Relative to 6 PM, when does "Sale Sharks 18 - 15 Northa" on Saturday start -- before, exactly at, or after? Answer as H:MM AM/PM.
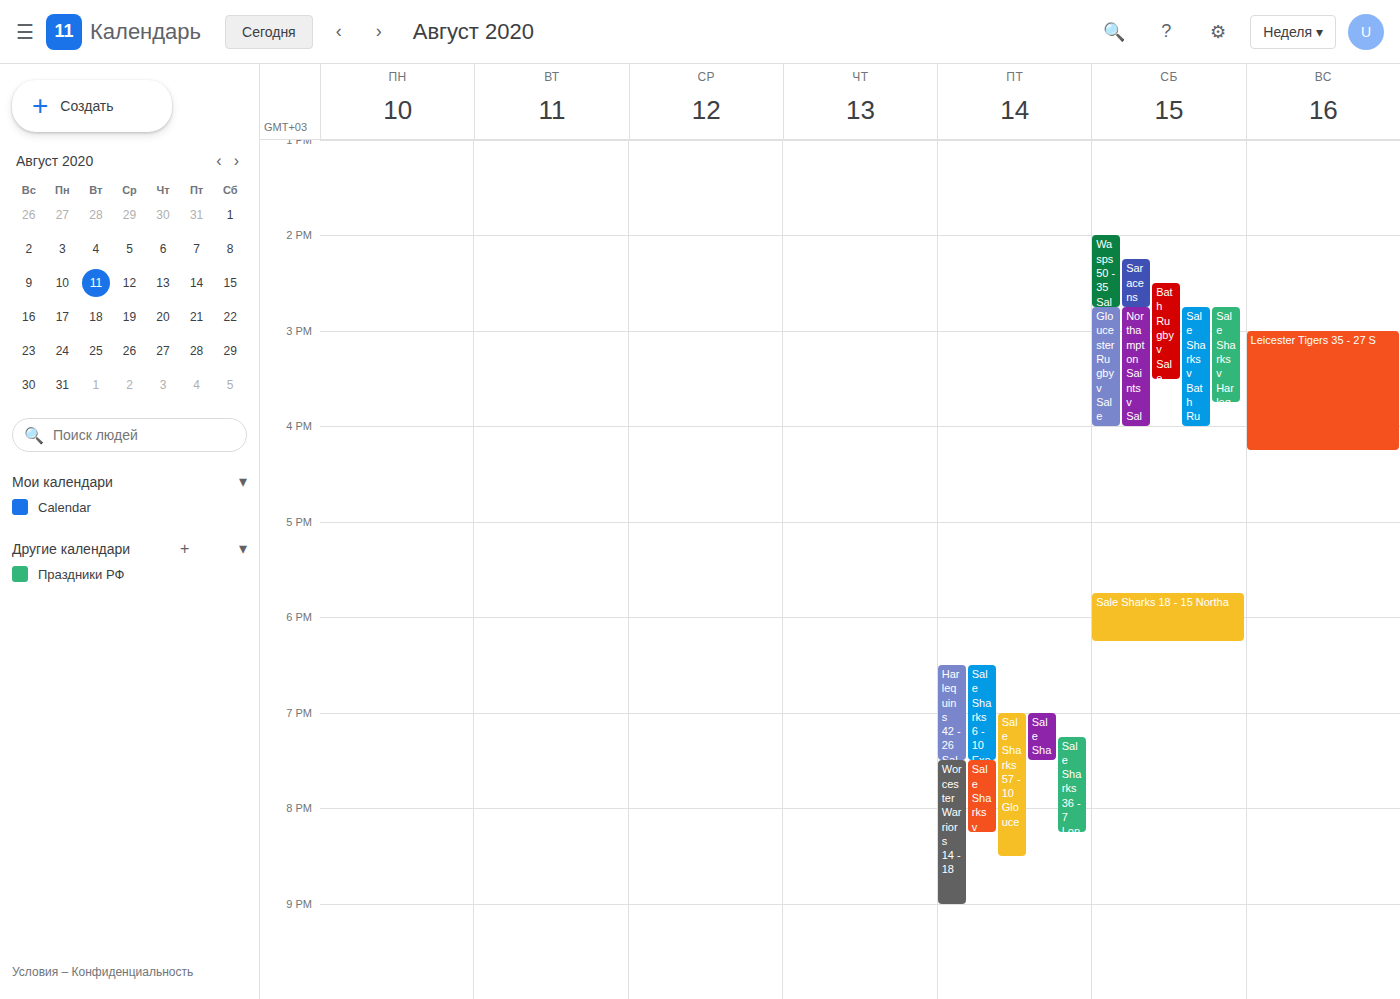
5:45 PM -- before 6 PM, 15 minutes above the 6 PM line.